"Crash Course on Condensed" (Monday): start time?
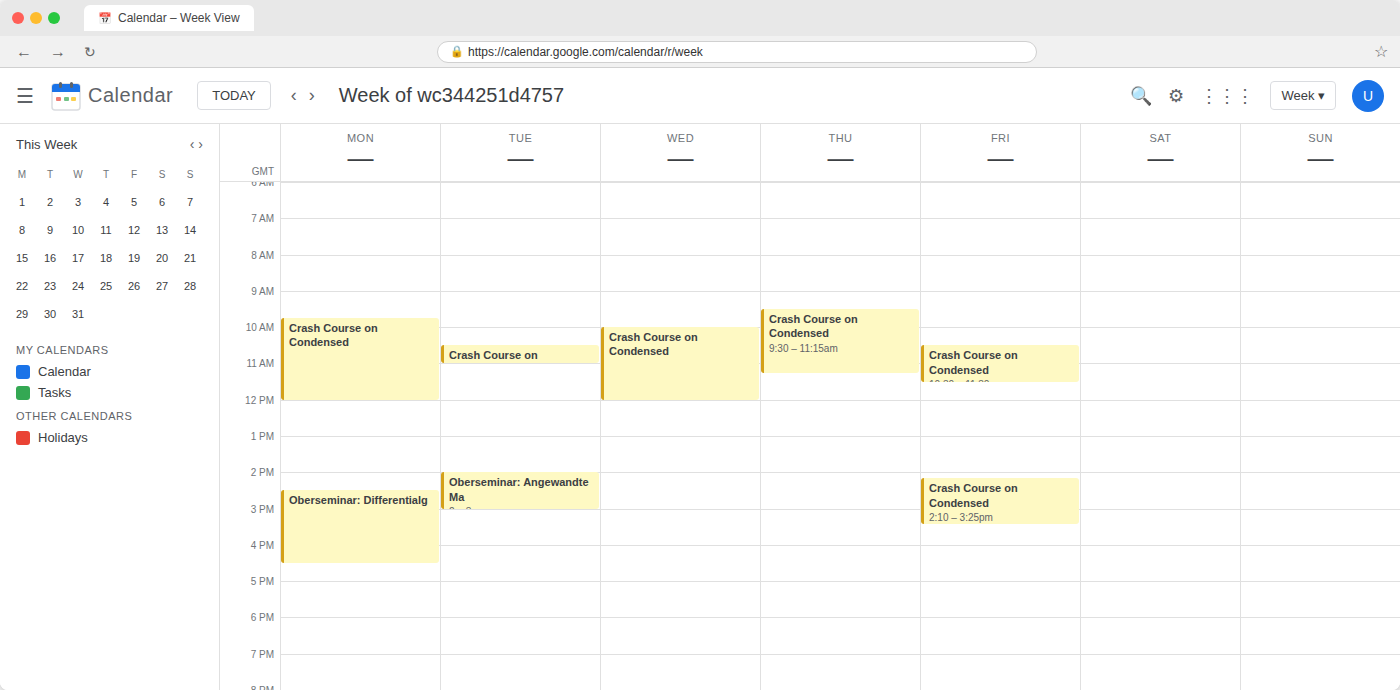
9:45 AM